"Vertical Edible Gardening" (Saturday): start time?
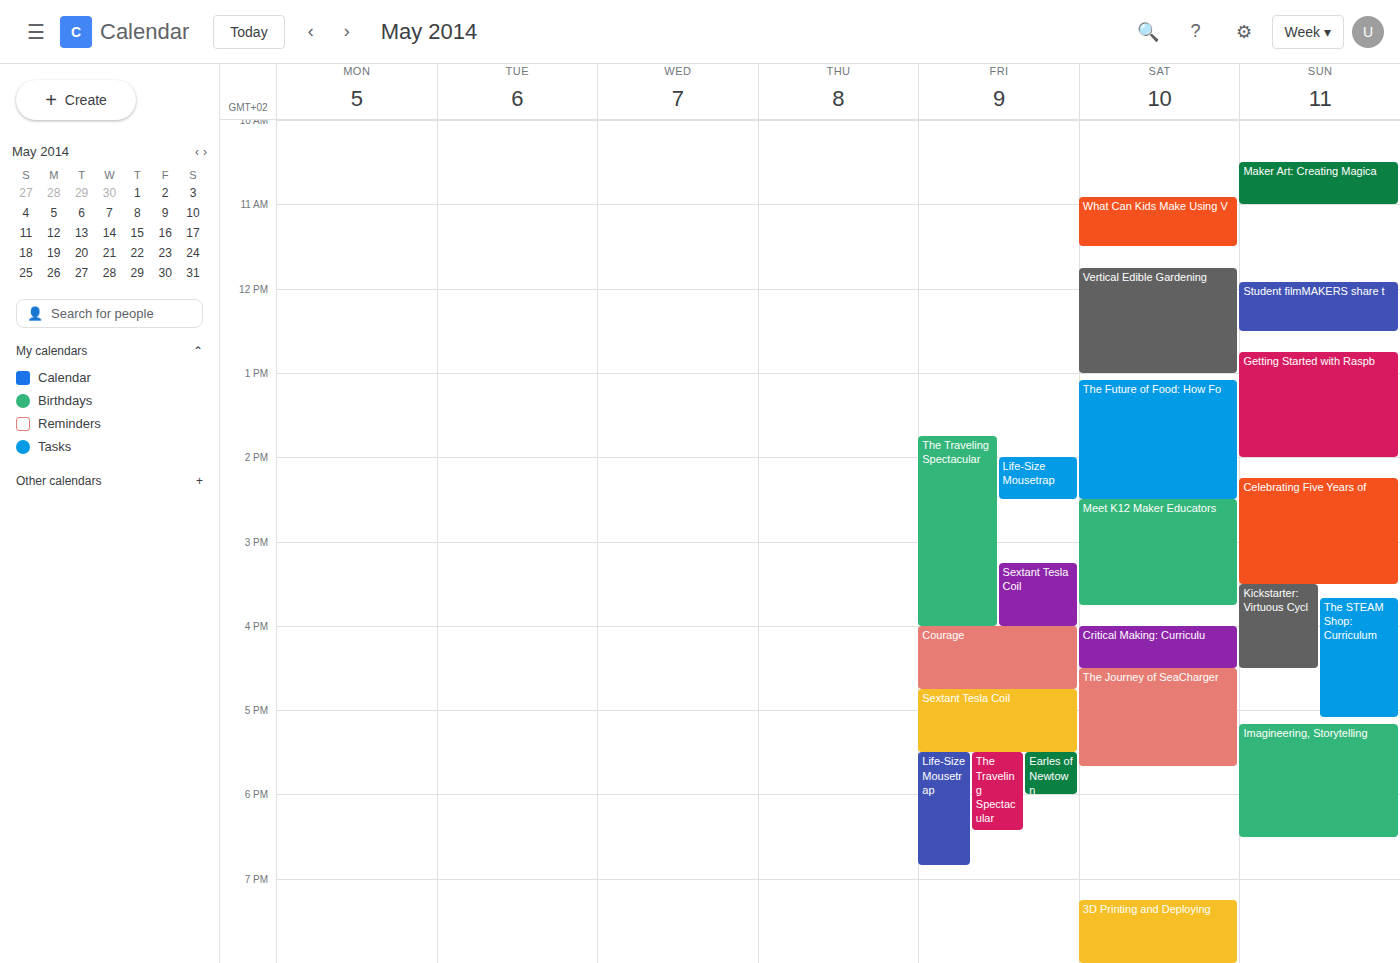
11:45 AM